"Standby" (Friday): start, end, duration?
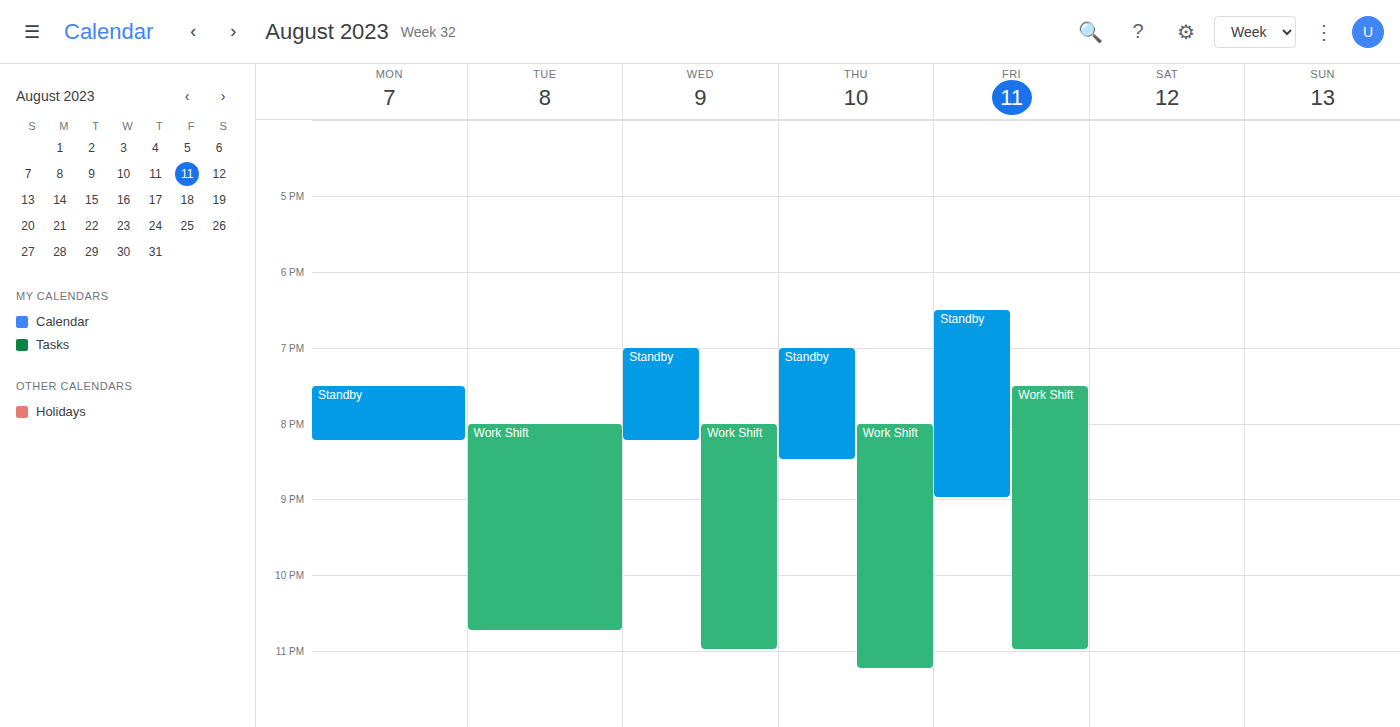
18:30 to 21:00, 2 hours 30 minutes